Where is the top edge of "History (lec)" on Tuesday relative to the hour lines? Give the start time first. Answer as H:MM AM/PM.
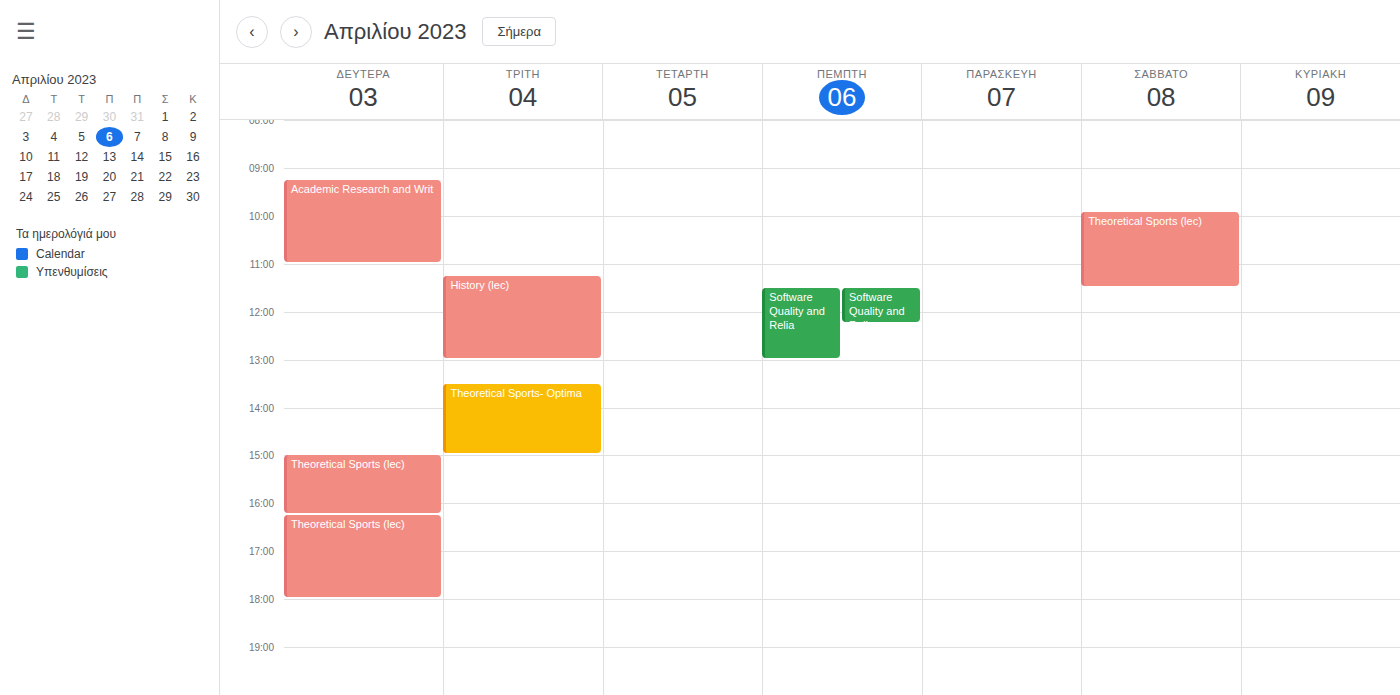
11:15 AM -- neither: a quarter of the way from the 11 AM line to the 12 PM line.